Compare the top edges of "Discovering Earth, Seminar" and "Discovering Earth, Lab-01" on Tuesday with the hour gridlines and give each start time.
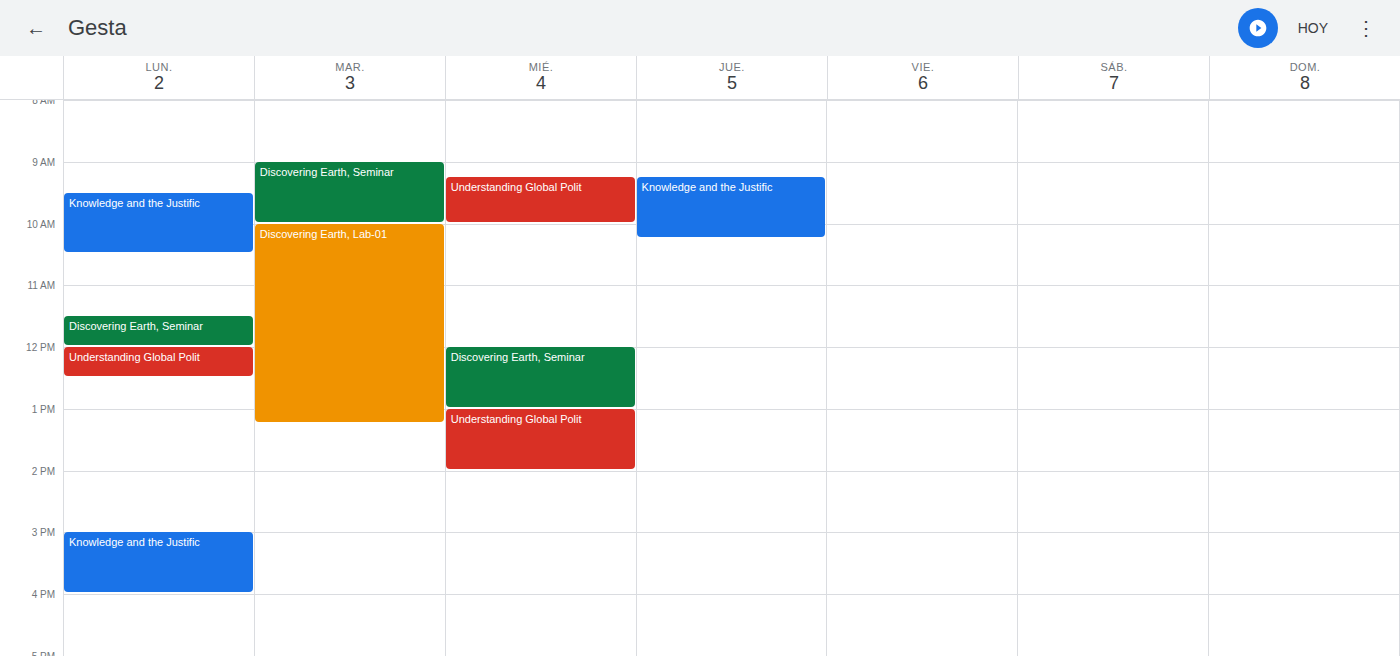
"Discovering Earth, Seminar": 9:00 AM, exactly on the 9 AM line. "Discovering Earth, Lab-01": 10:00 AM, exactly on the 10 AM line.